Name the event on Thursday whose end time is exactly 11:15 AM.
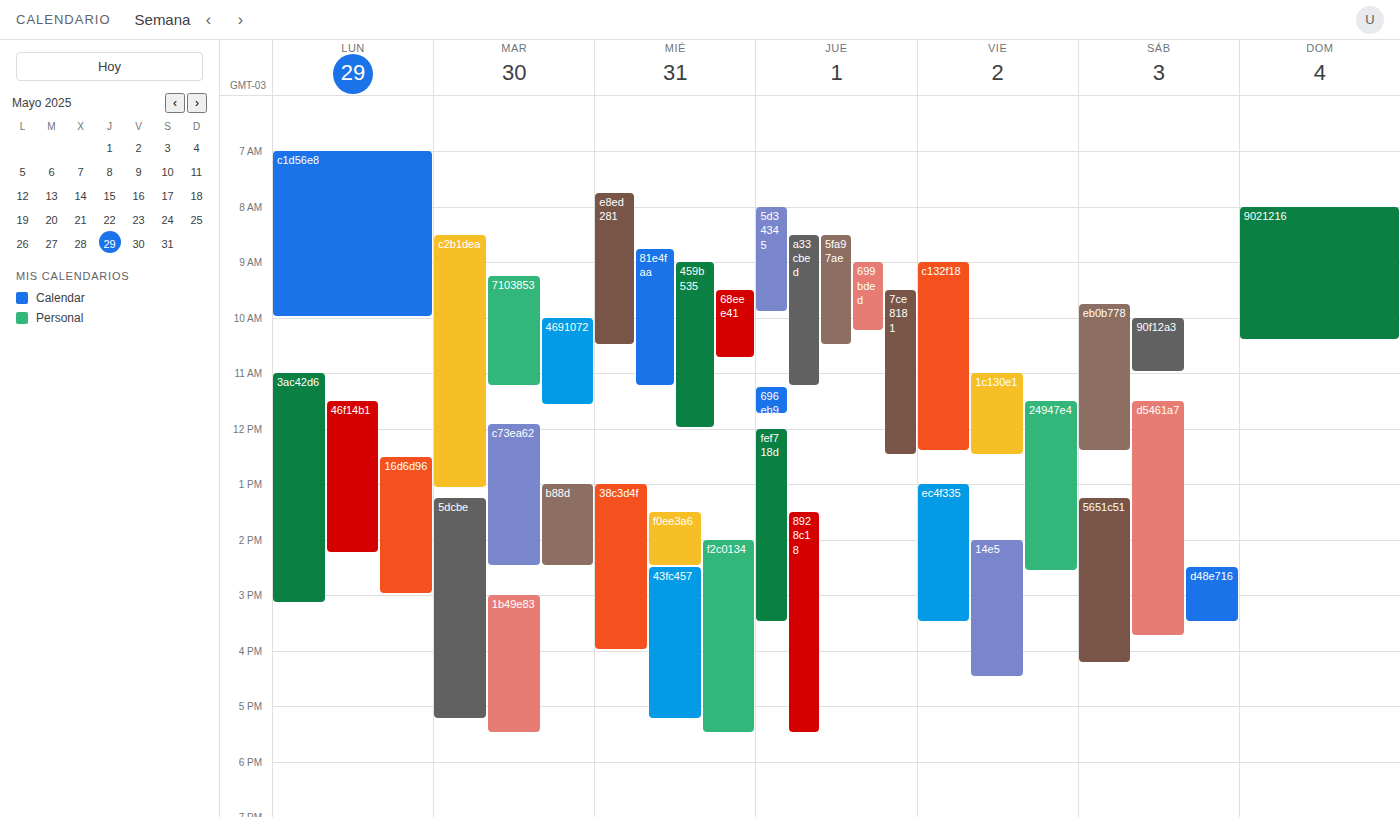
"a33cbed"